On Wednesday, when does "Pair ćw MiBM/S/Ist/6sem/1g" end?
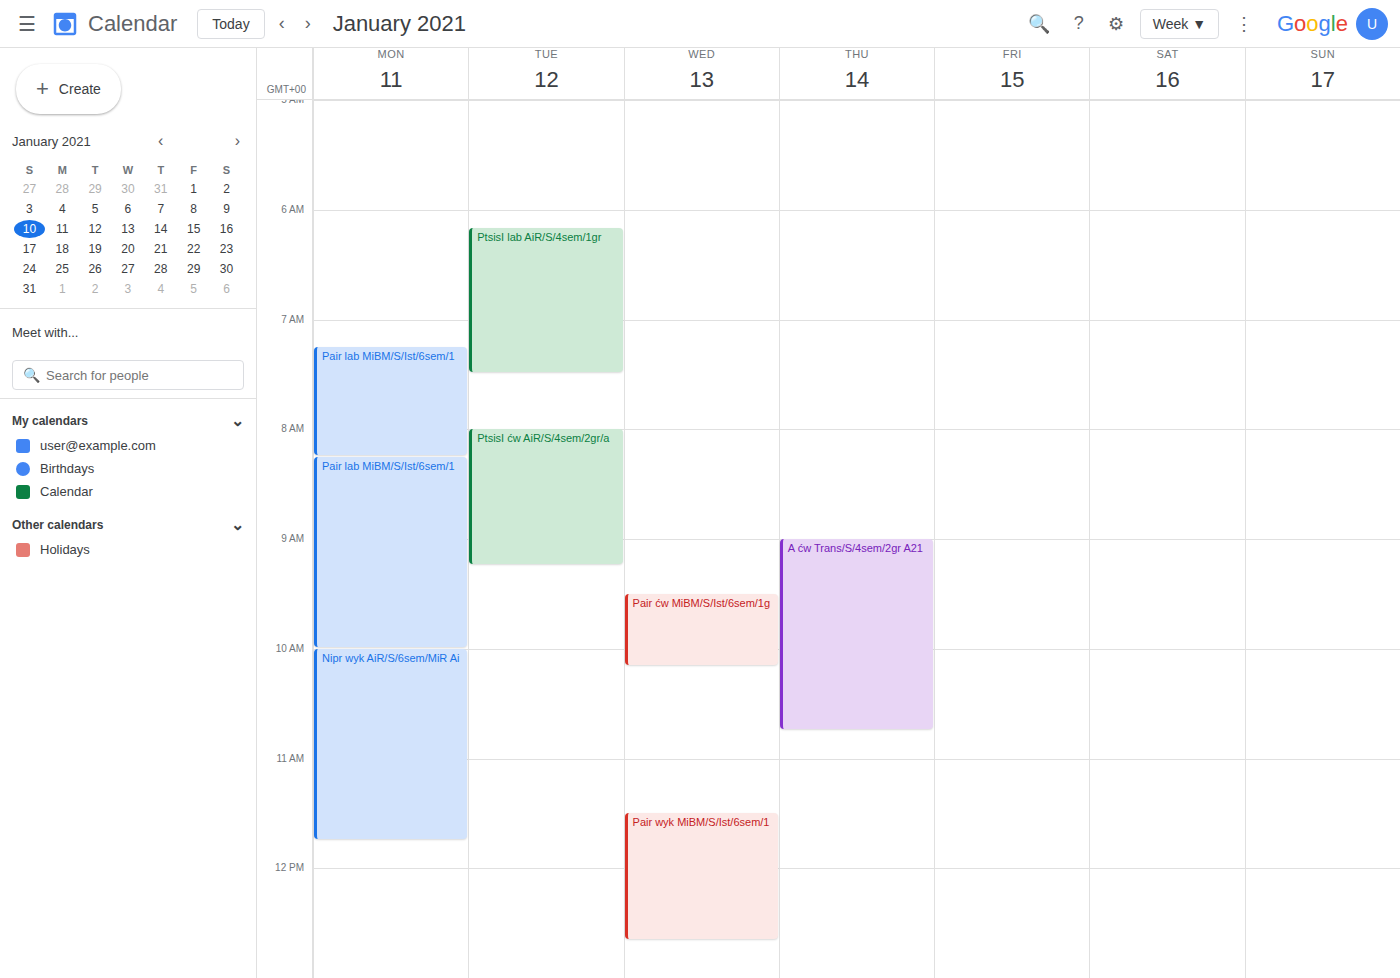
10:10 AM